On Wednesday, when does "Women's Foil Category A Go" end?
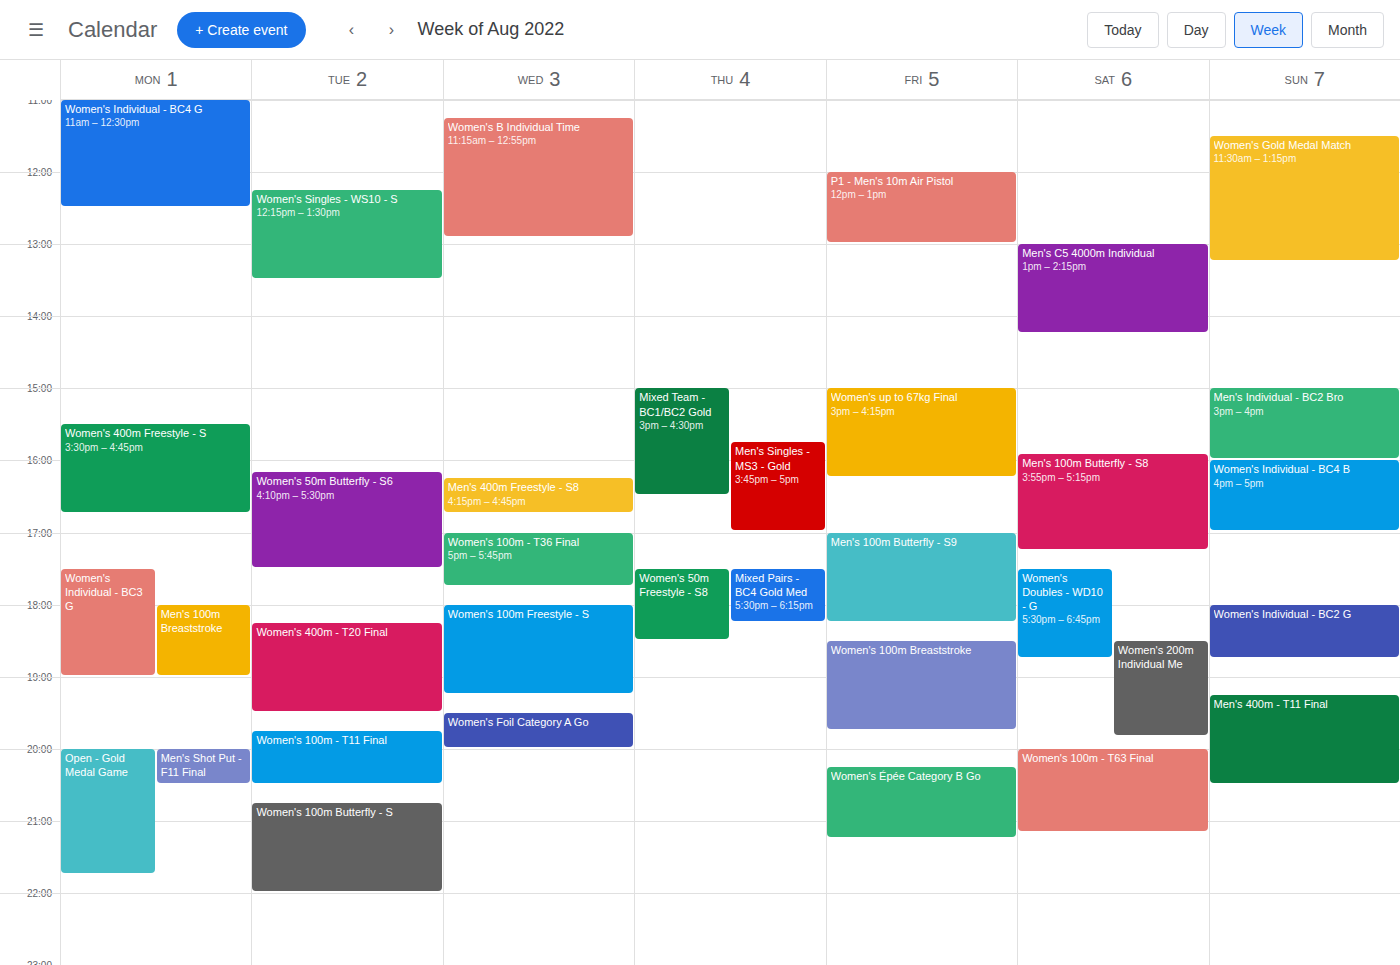
20:00